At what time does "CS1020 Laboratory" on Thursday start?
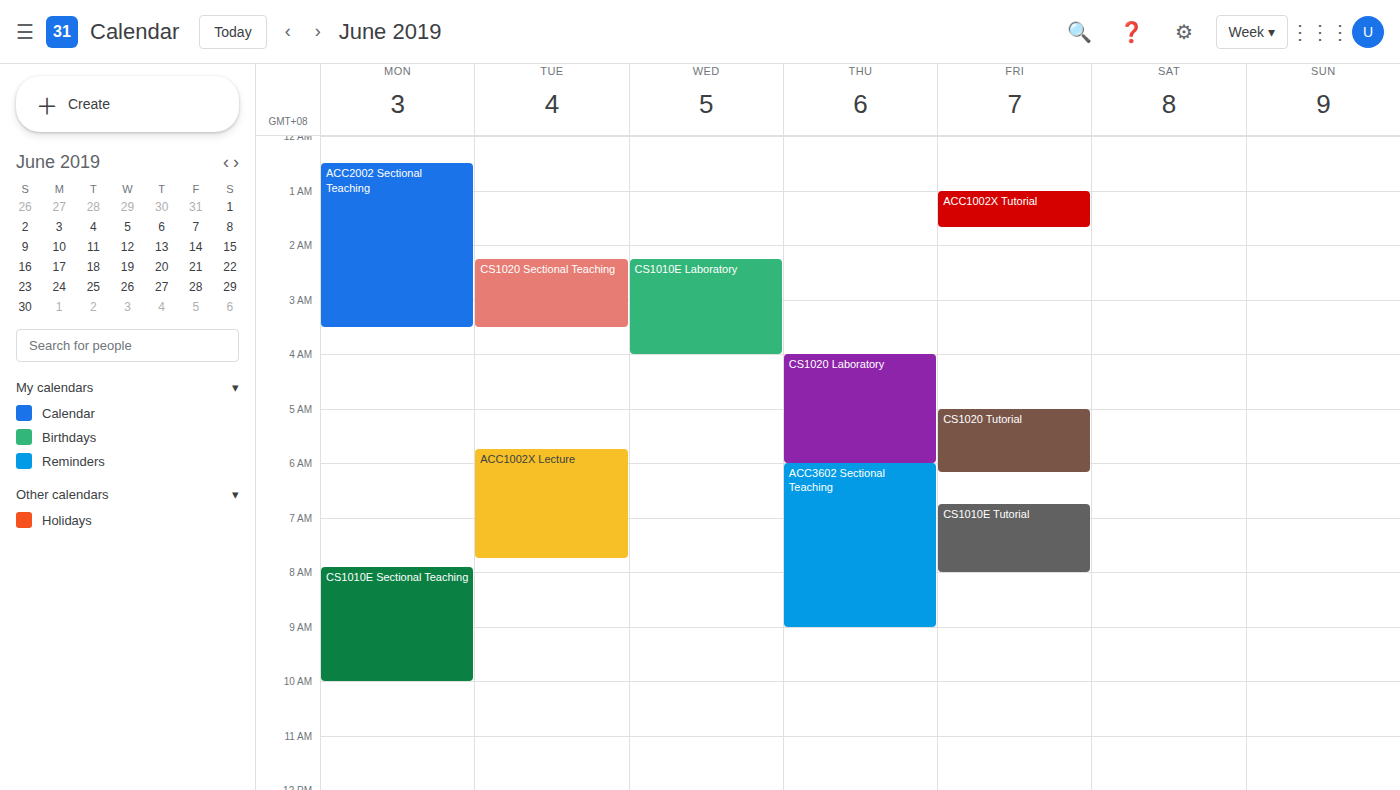
4:00 AM